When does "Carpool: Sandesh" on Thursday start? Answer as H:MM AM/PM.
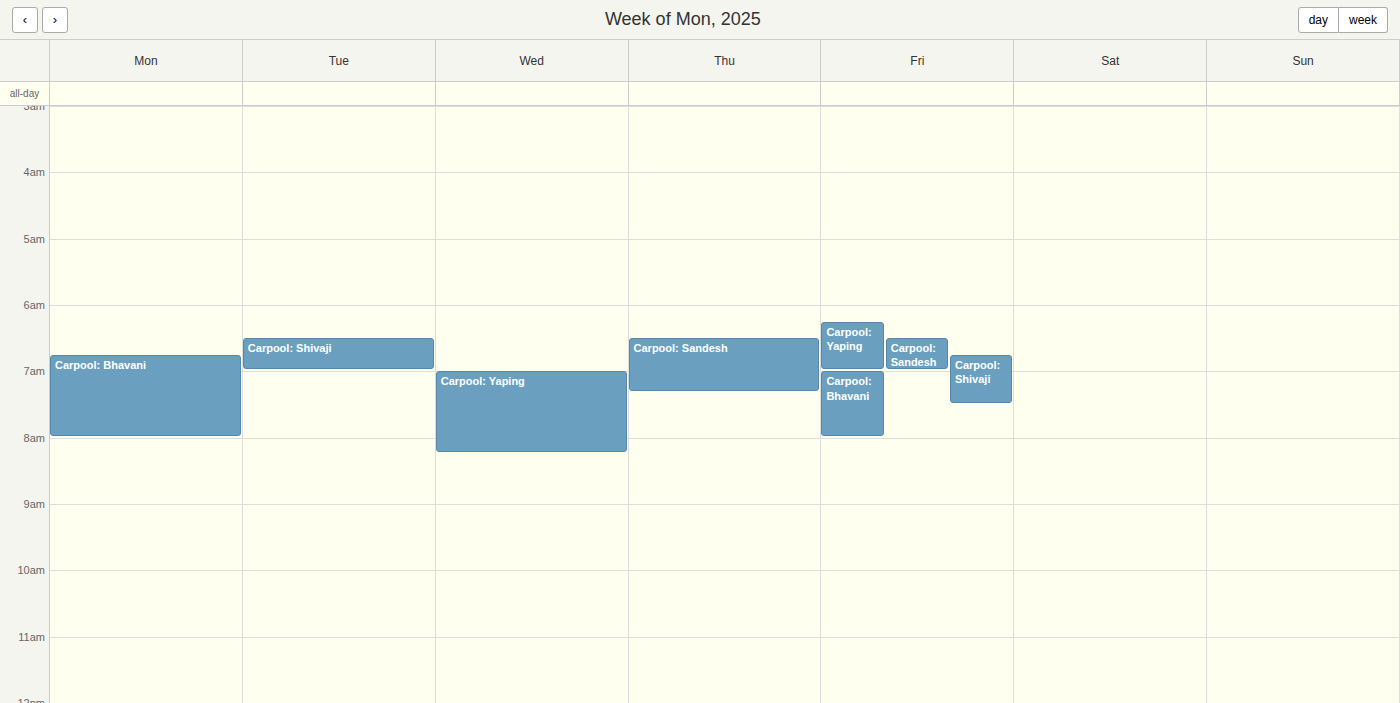
6:30 AM